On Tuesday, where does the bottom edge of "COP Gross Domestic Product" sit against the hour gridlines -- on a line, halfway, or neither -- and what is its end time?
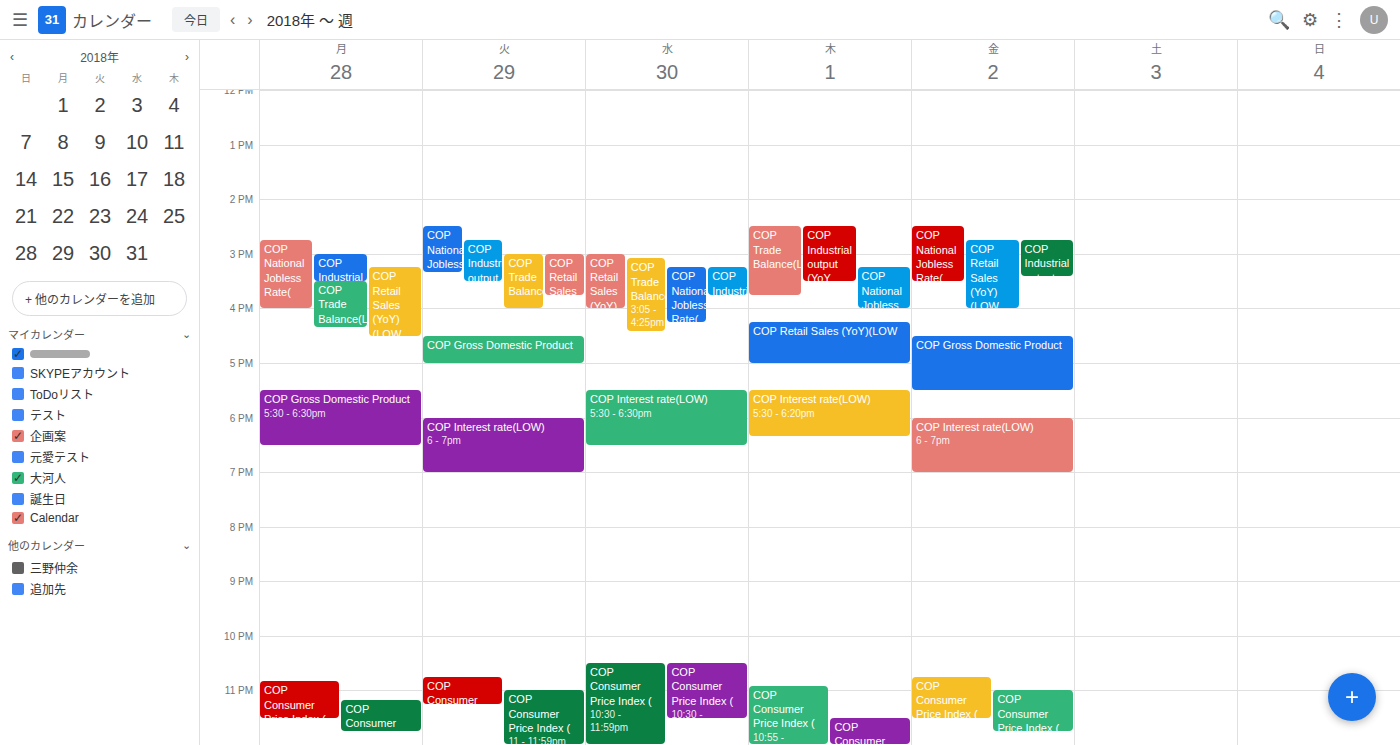
5:00 PM -- exactly on the 5 PM line.